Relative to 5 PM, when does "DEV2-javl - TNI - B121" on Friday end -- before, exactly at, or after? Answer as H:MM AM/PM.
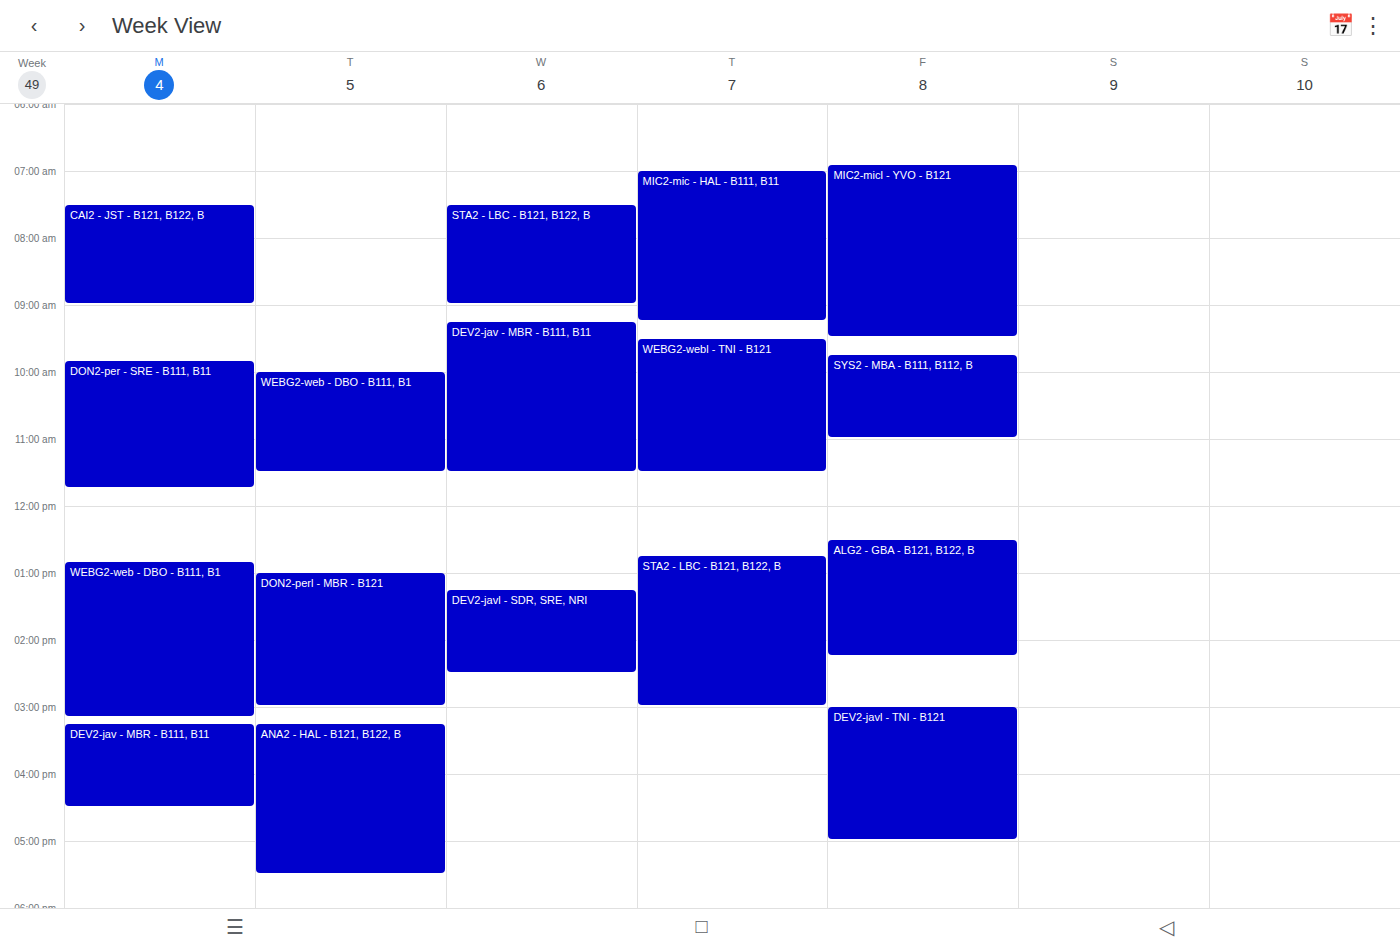
5:00 PM -- exactly at 5 PM, on the 5 PM line.